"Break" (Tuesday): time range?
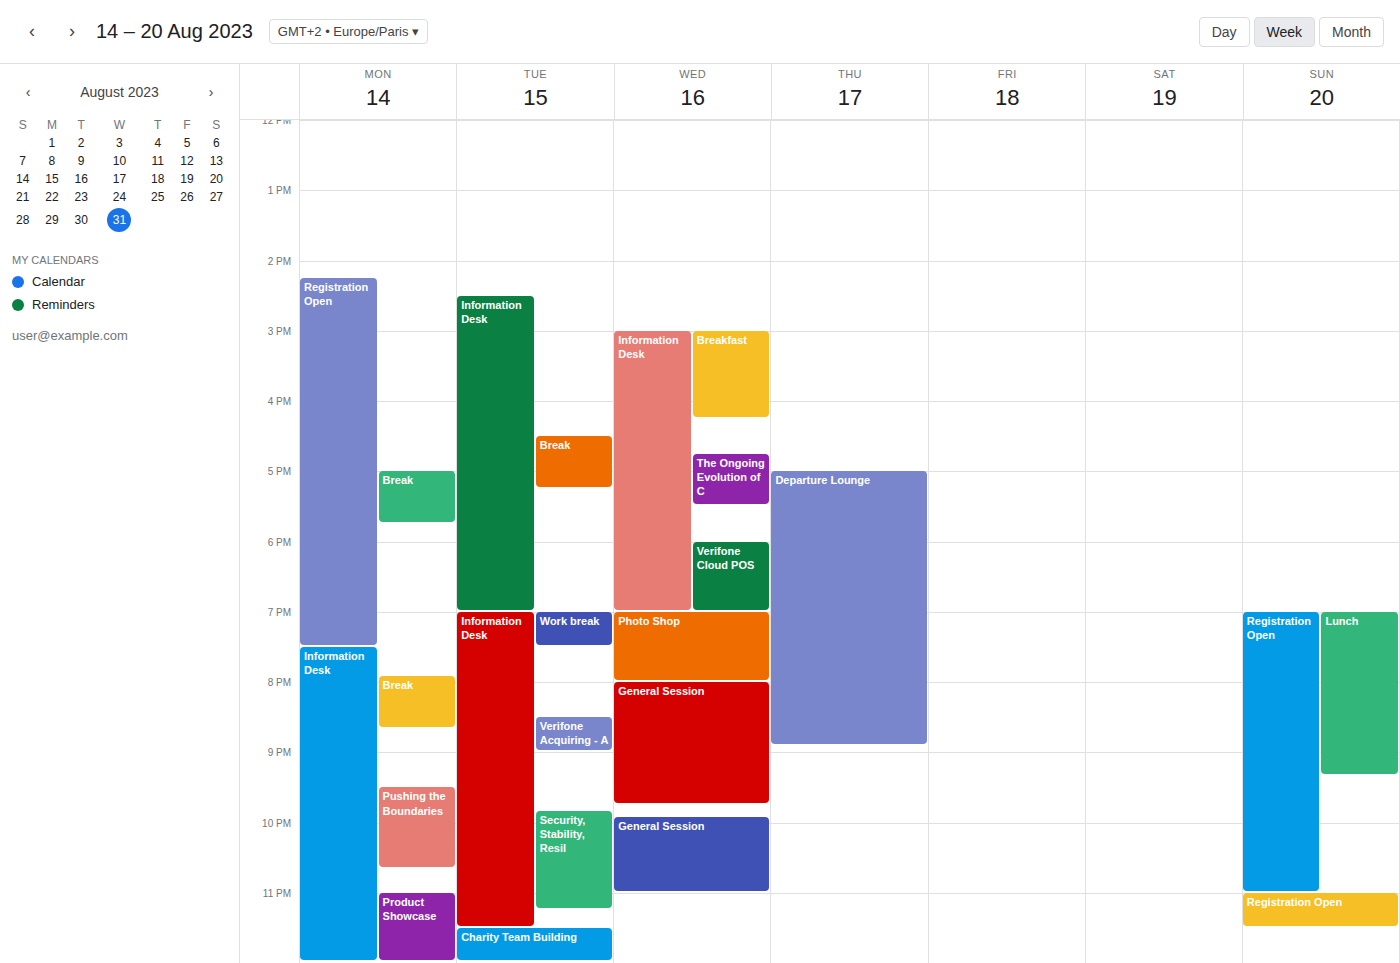
16:30 to 17:15